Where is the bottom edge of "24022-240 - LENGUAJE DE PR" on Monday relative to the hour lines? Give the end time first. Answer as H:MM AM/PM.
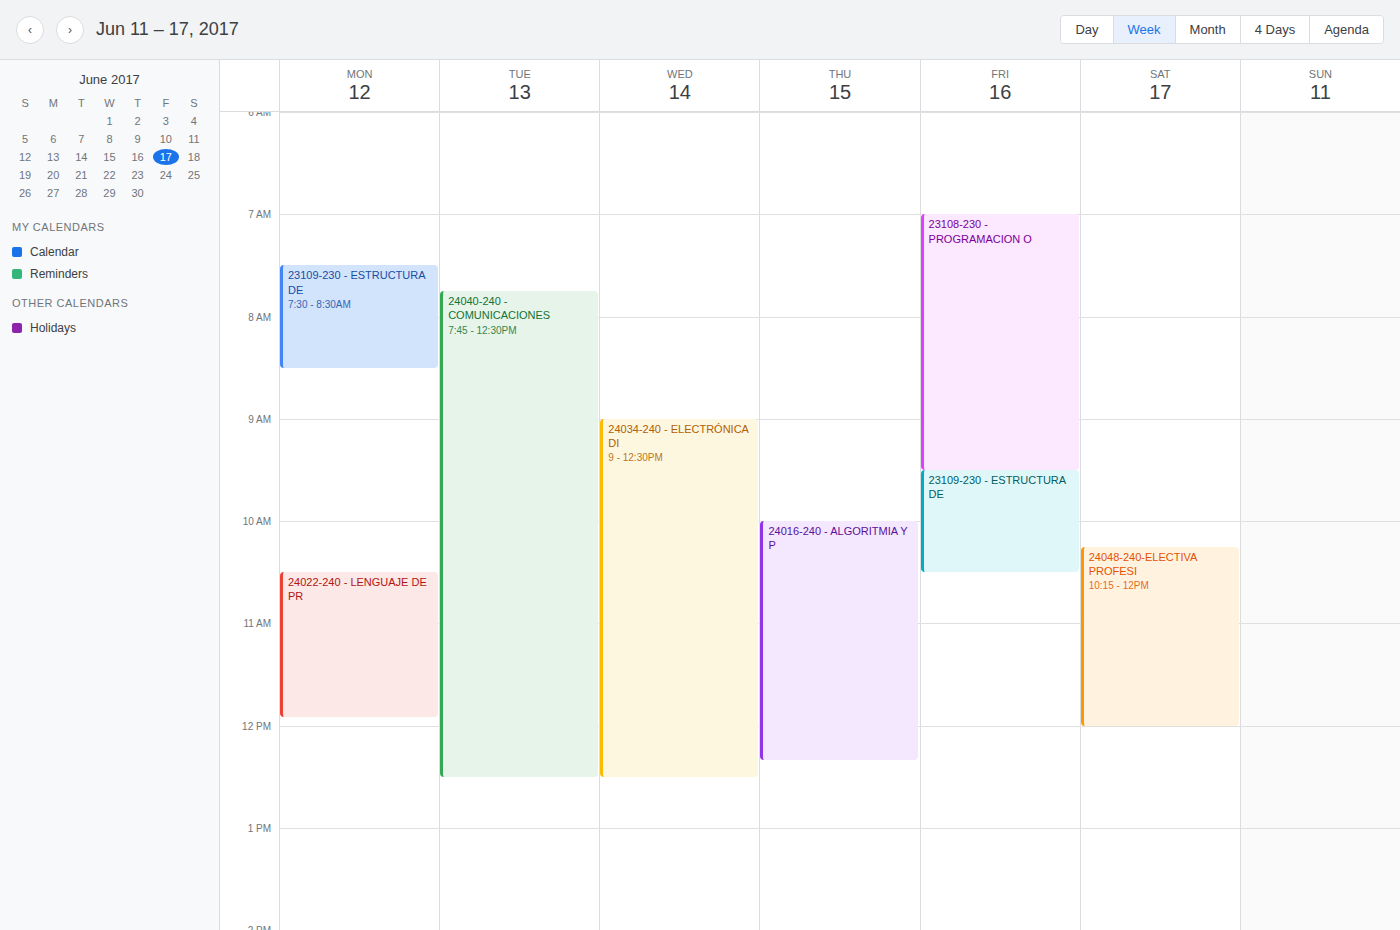
11:55 AM -- neither: 55 minutes below the 11 AM line and 5 minutes above the 12 PM line.